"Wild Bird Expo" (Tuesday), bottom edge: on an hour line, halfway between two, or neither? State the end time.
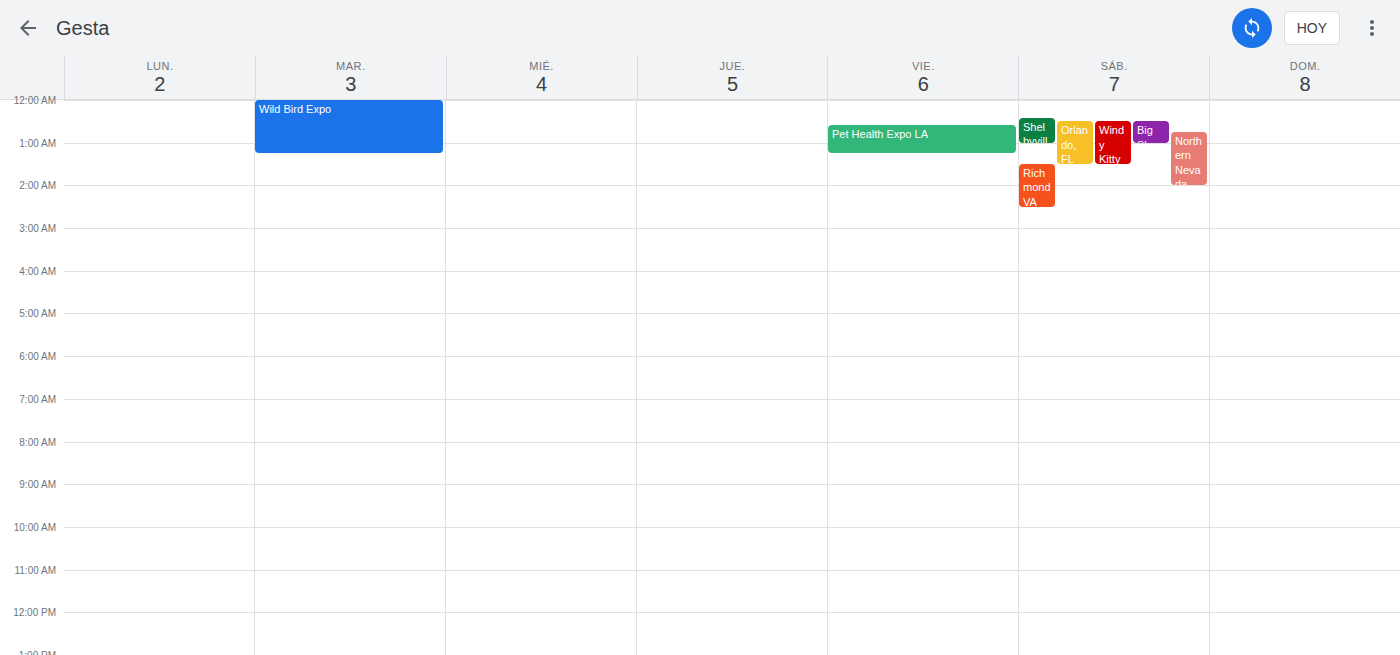
01:15 -- neither: a quarter of the way from the 01:00 line to the 02:00 line.